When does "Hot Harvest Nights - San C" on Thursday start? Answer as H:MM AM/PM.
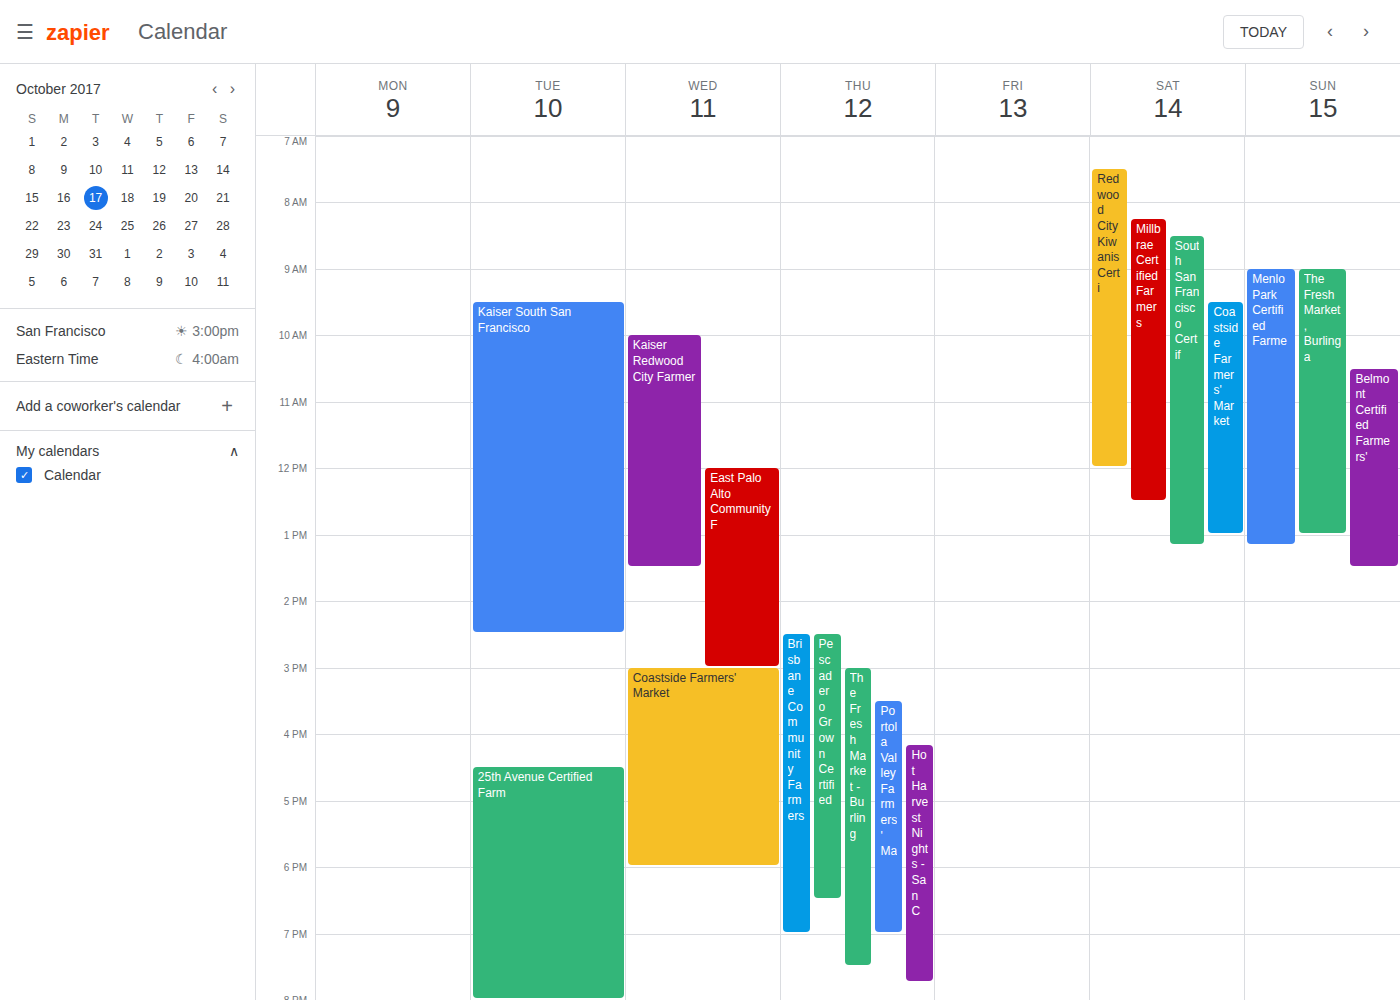
4:10 PM